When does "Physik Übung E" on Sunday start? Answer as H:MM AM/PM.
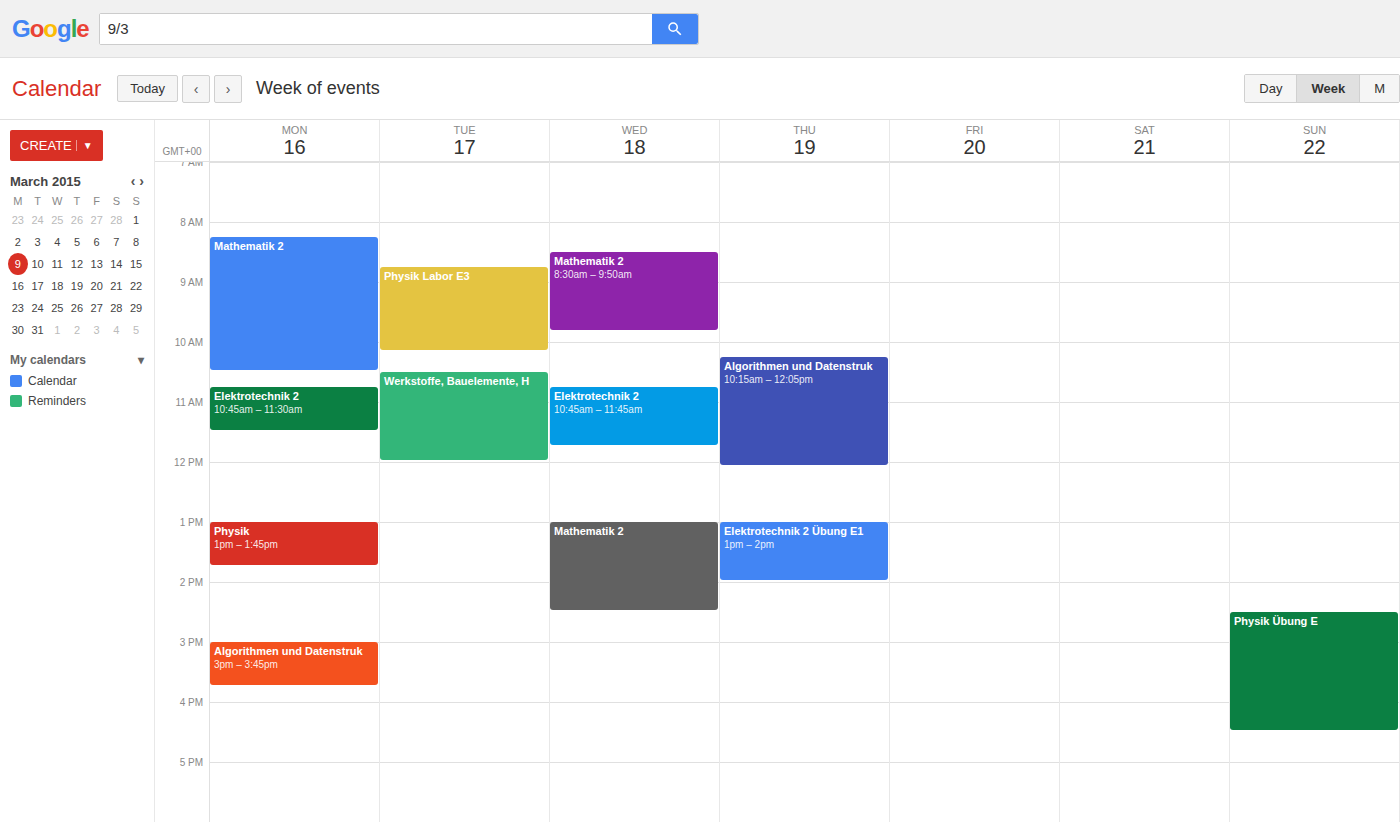
2:30 PM